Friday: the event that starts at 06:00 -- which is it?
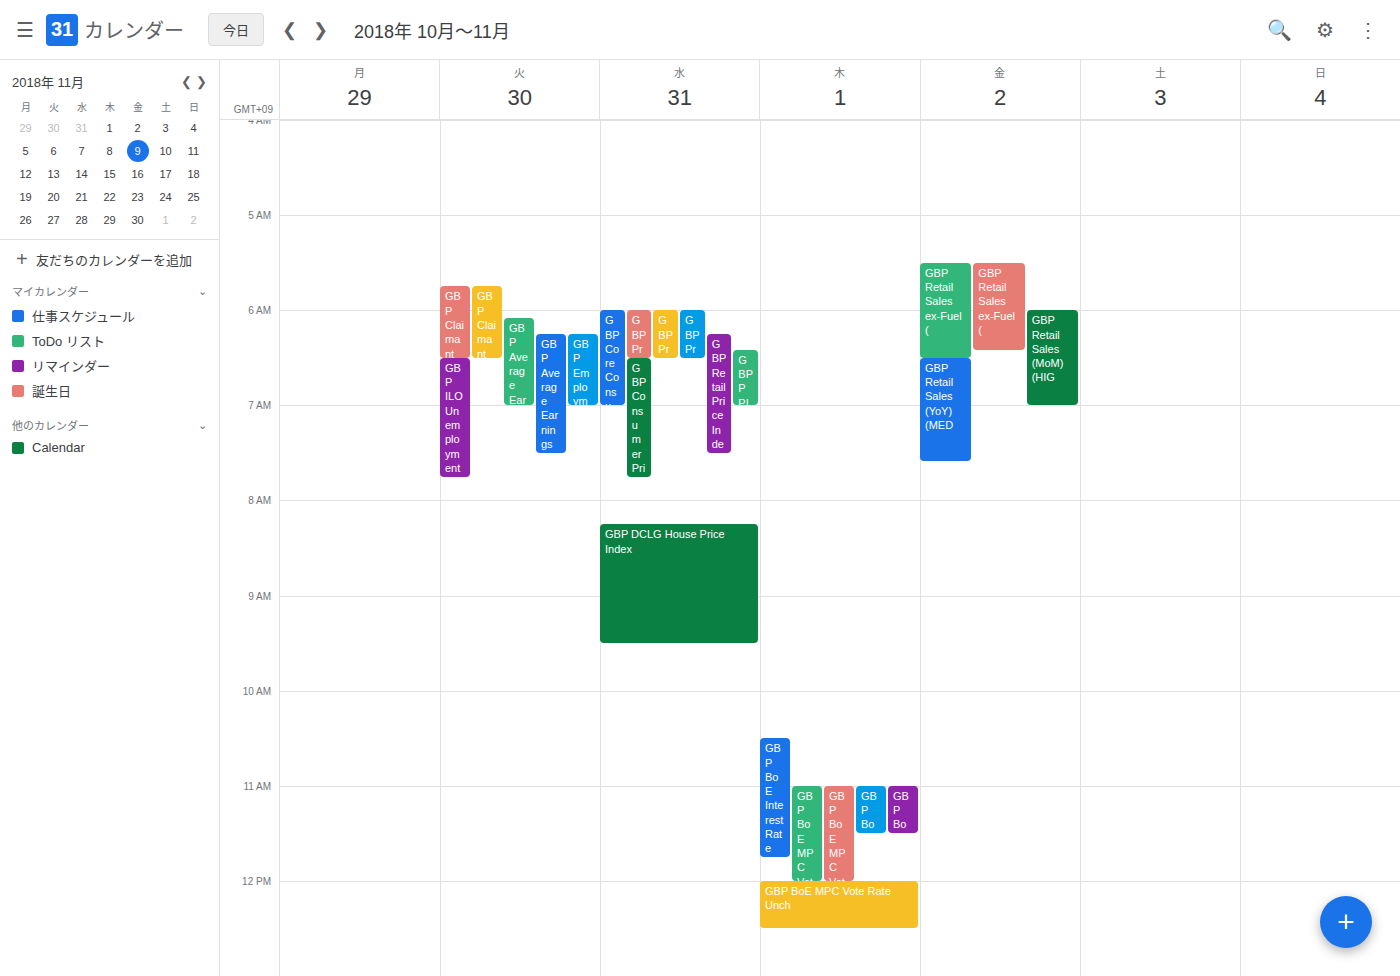
"GBP Retail Sales (MoM)(HIG"